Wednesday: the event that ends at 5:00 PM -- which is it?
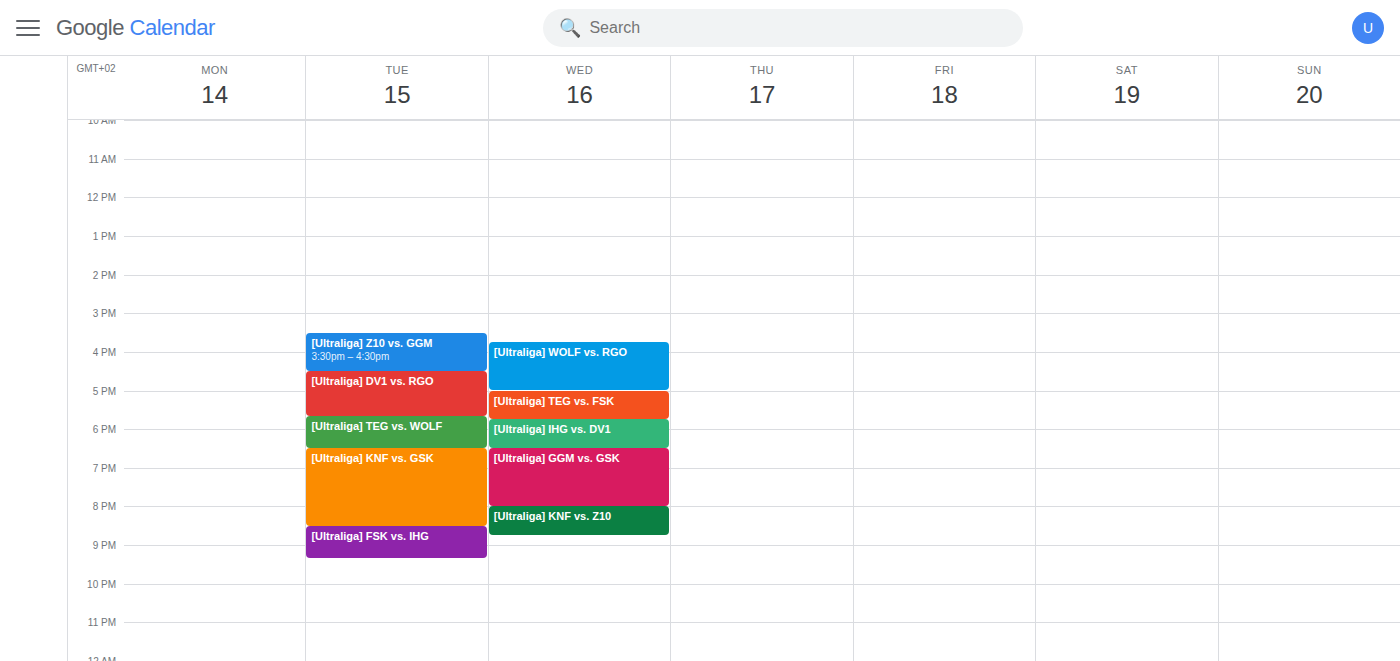
"[Ultraliga] WOLF vs. RGO"